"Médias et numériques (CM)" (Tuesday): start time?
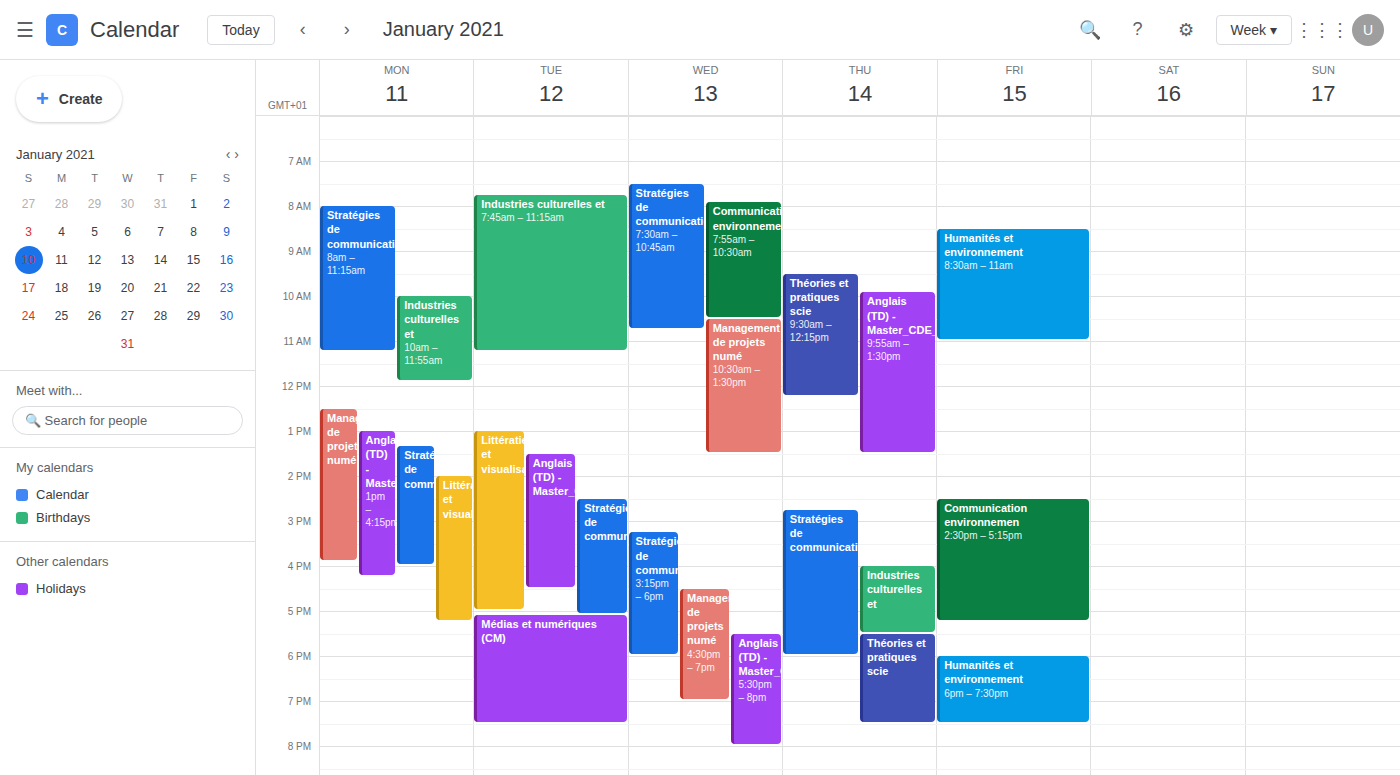
5:05 PM